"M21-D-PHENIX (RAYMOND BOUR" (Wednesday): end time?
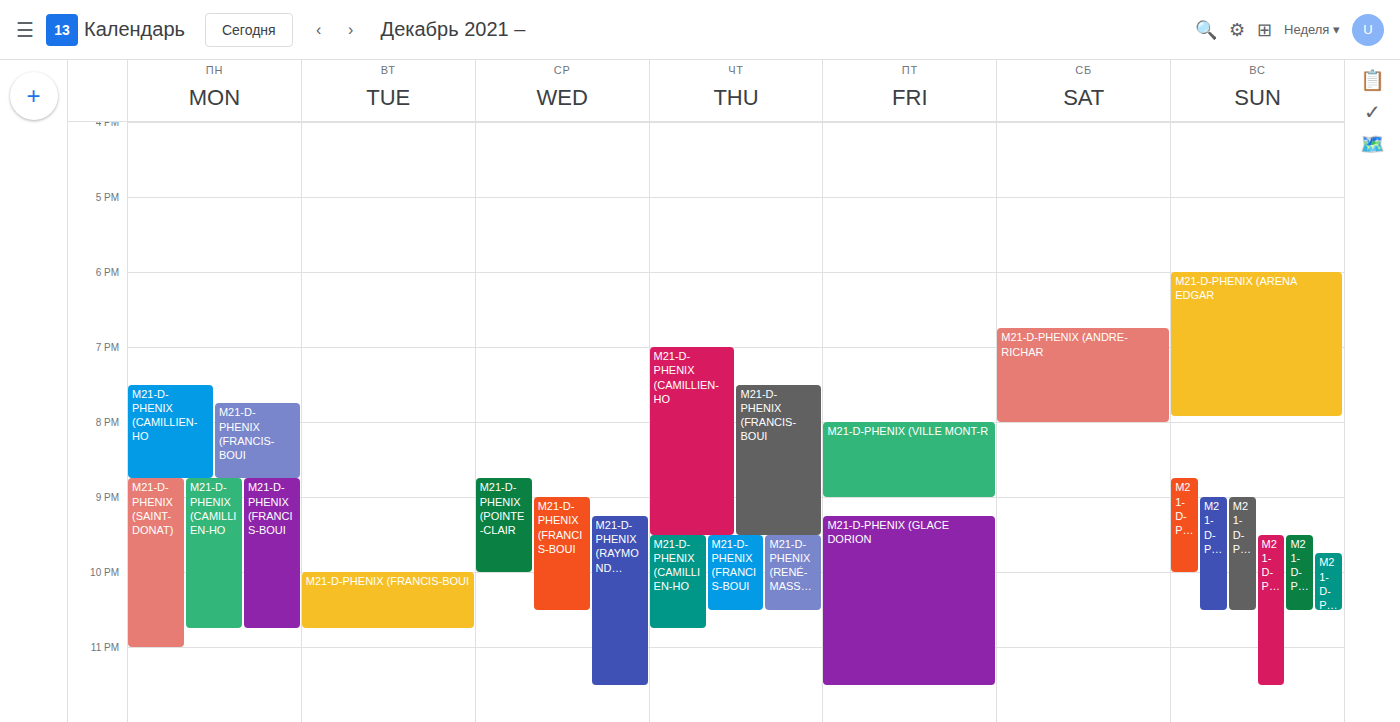
11:30 PM